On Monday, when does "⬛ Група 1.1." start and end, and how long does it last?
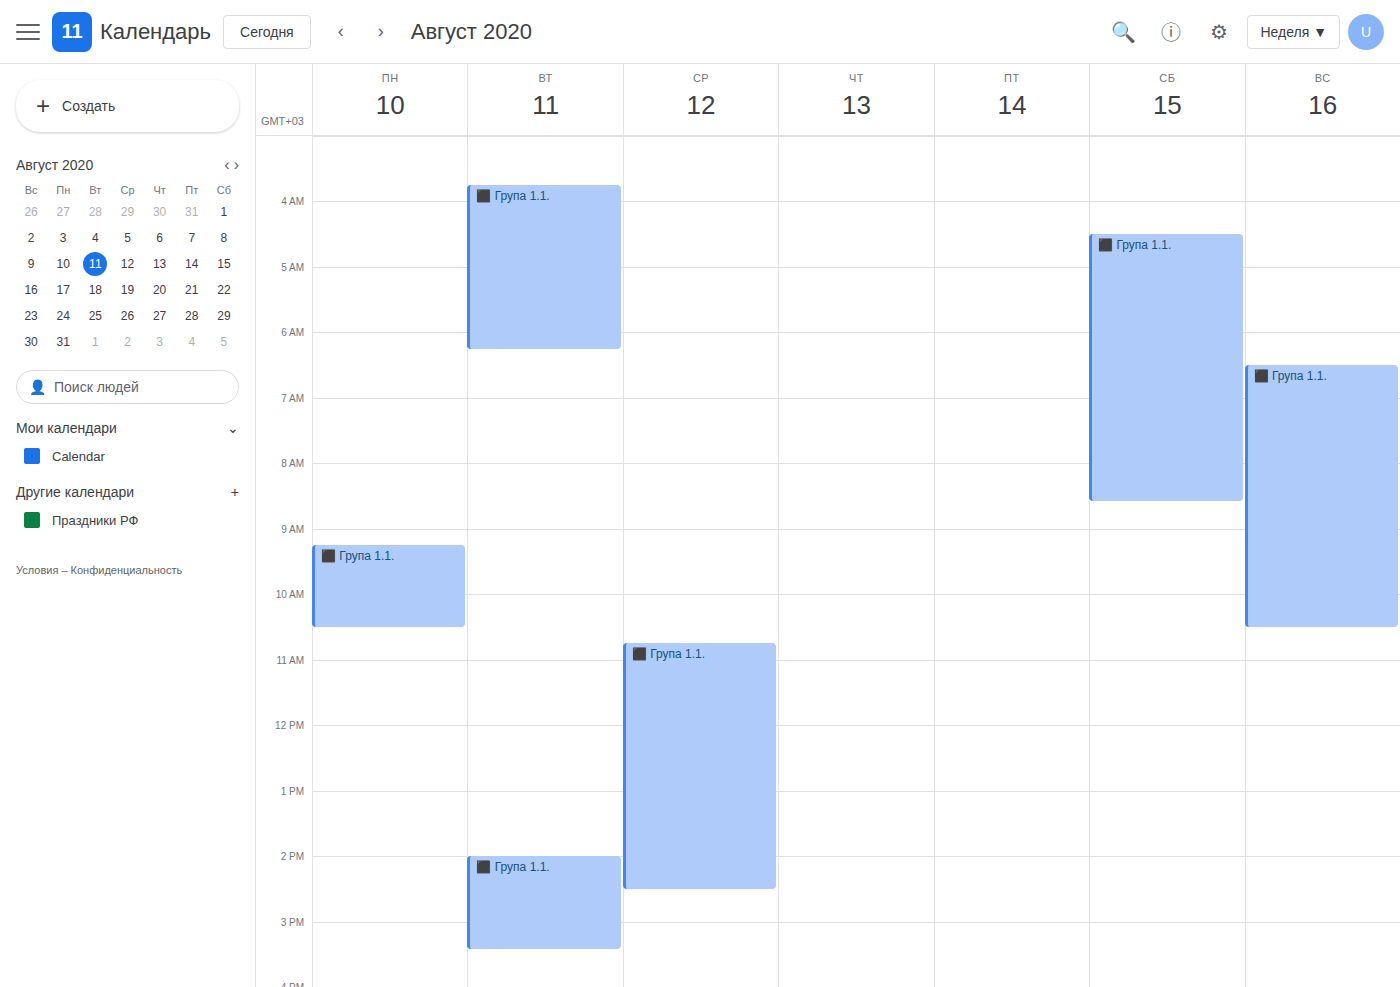
9:15 AM to 10:30 AM, 1 hour 15 minutes